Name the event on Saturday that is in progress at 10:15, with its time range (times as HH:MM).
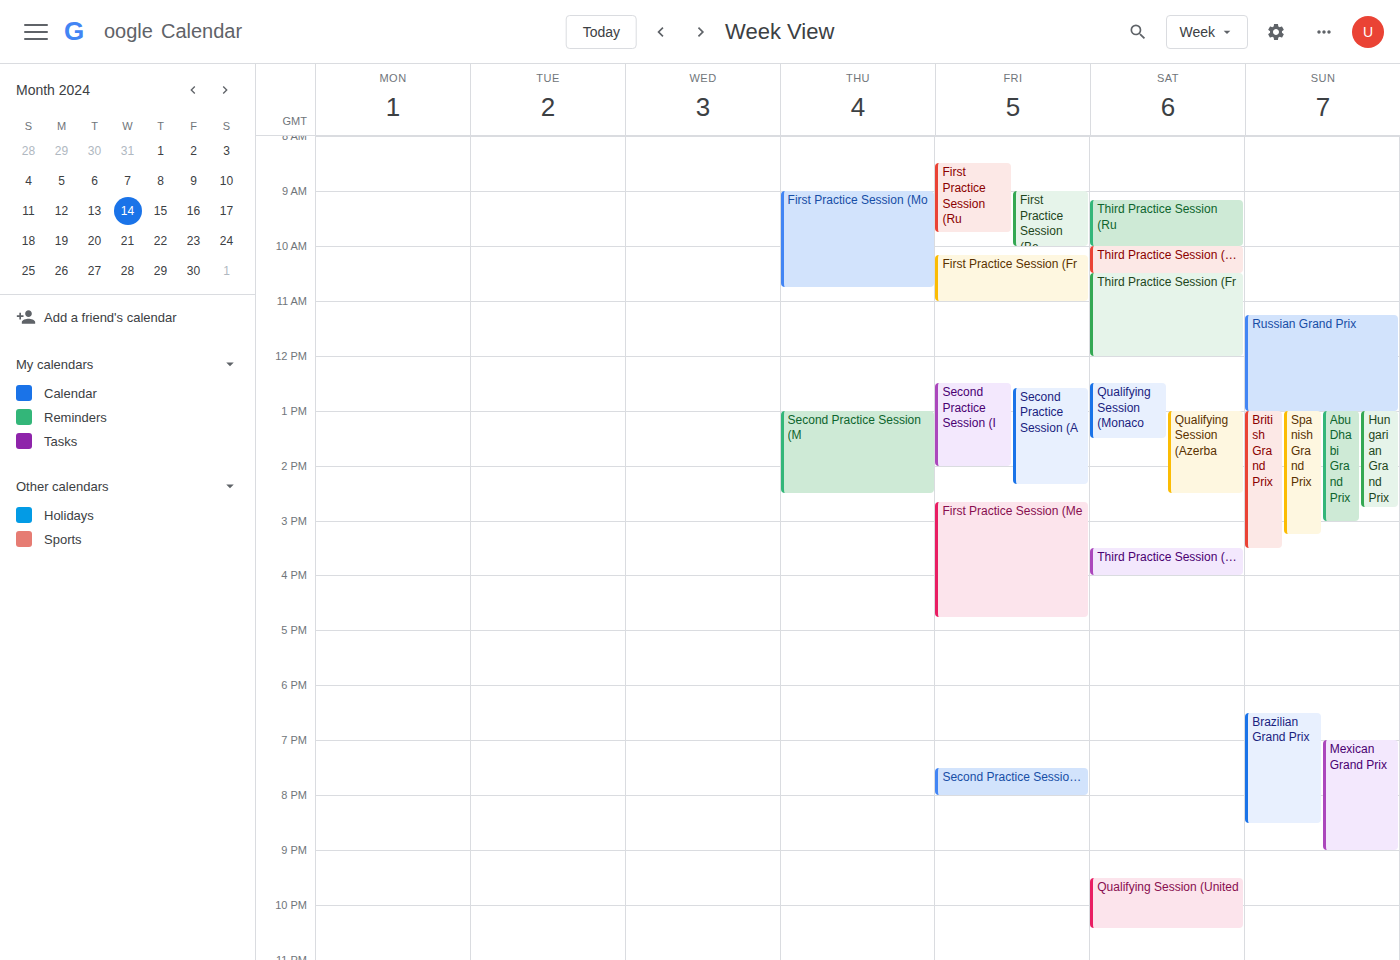
"Third Practice Session (Ge", 10:00 to 10:30